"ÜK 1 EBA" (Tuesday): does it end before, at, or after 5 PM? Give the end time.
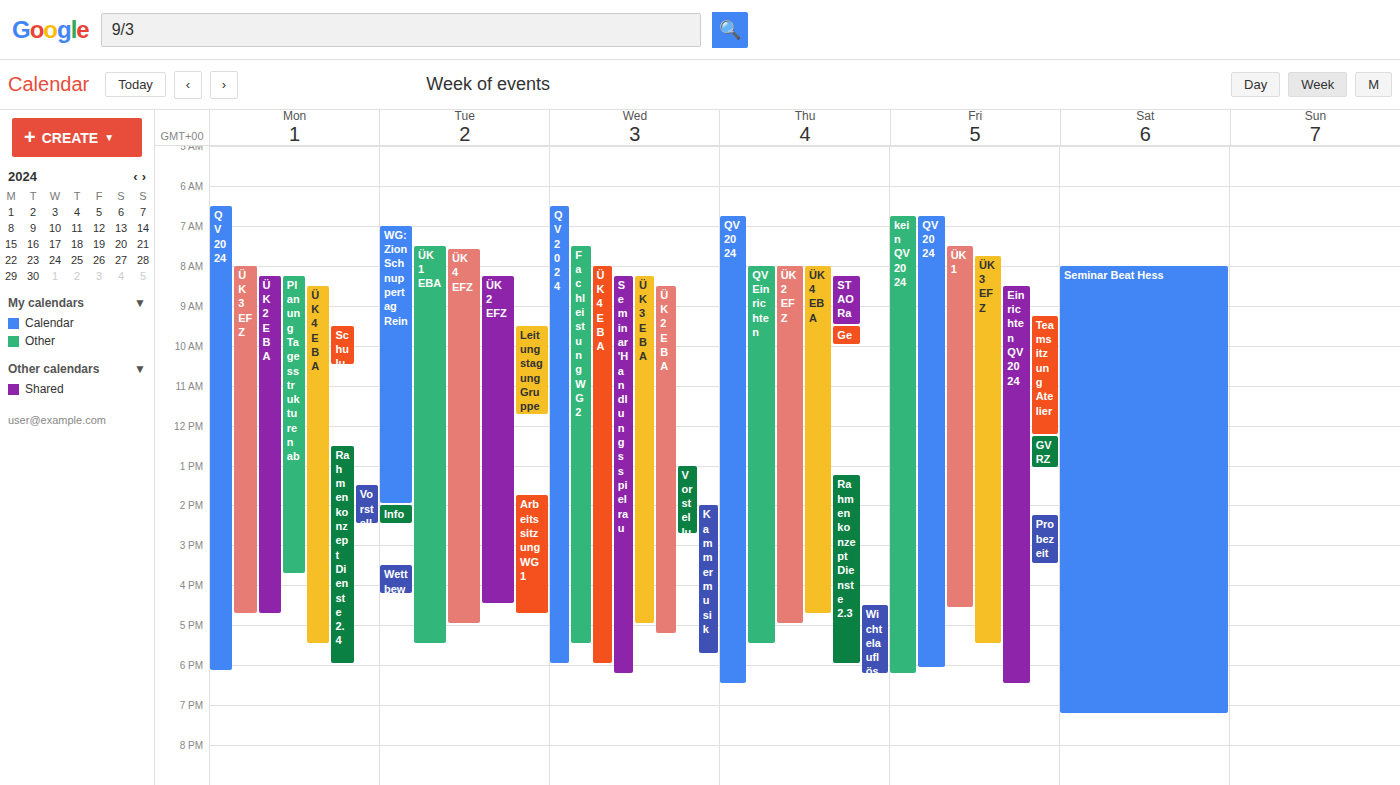
5:30 PM -- after 5 PM, 30 minutes below the 5 PM line.